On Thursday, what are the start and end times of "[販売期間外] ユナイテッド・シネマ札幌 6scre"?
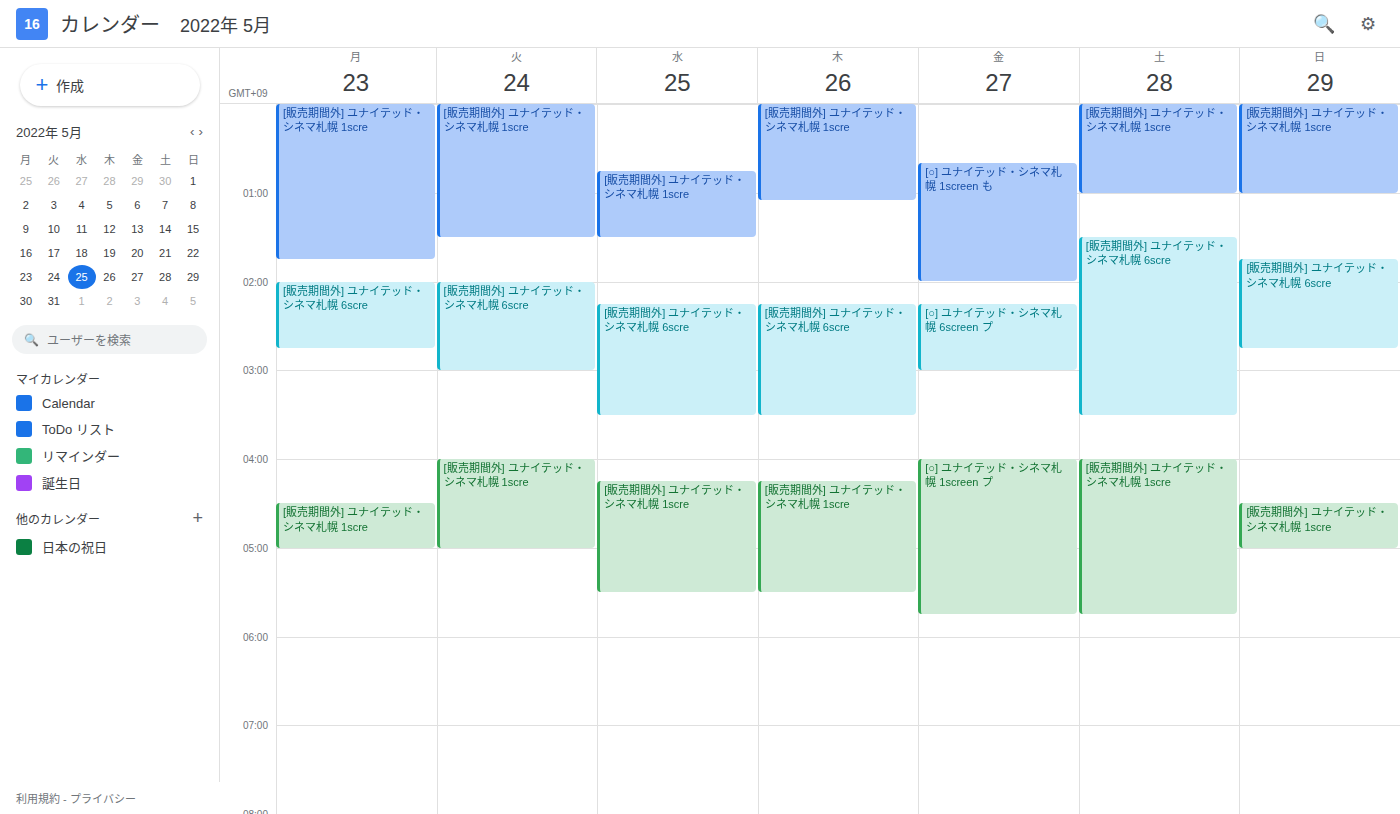
2:15 AM to 3:30 AM